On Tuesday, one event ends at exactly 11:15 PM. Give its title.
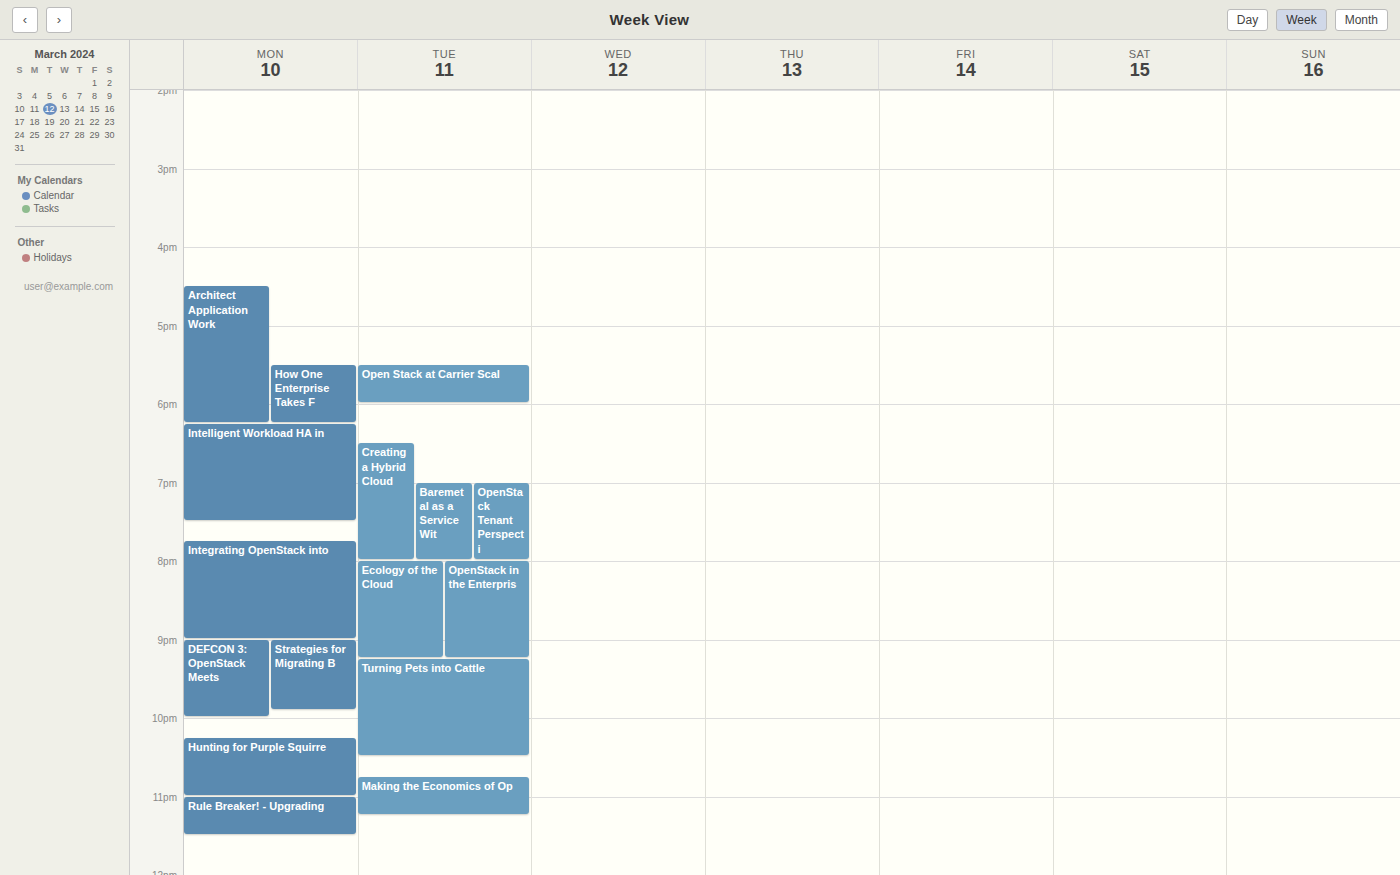
"Making the Economics of Op"